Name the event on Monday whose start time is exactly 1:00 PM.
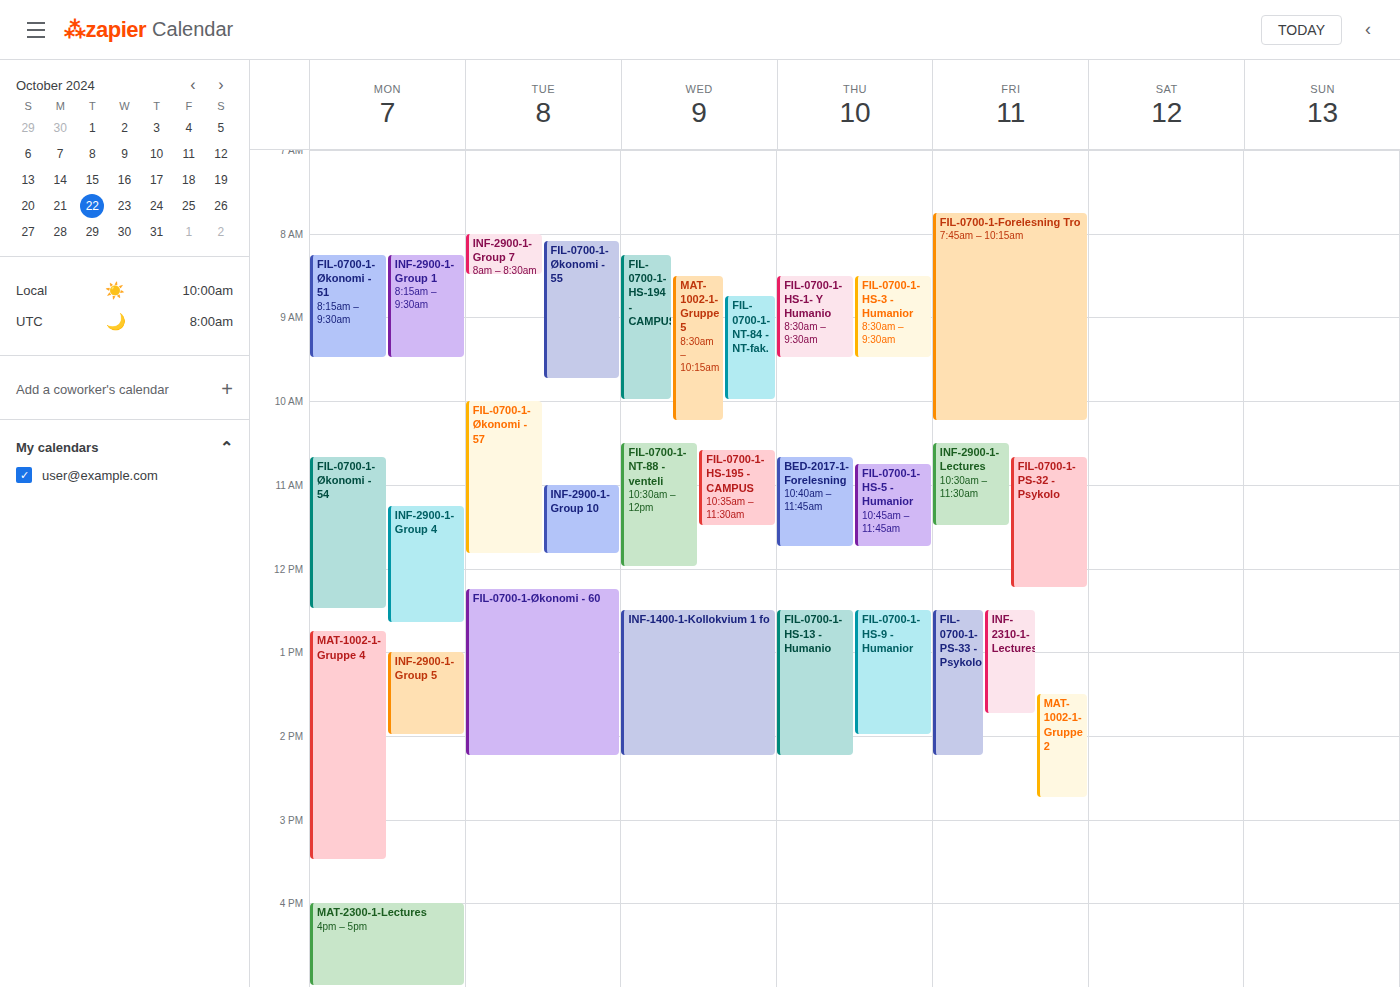
"INF-2900-1-Group 5"